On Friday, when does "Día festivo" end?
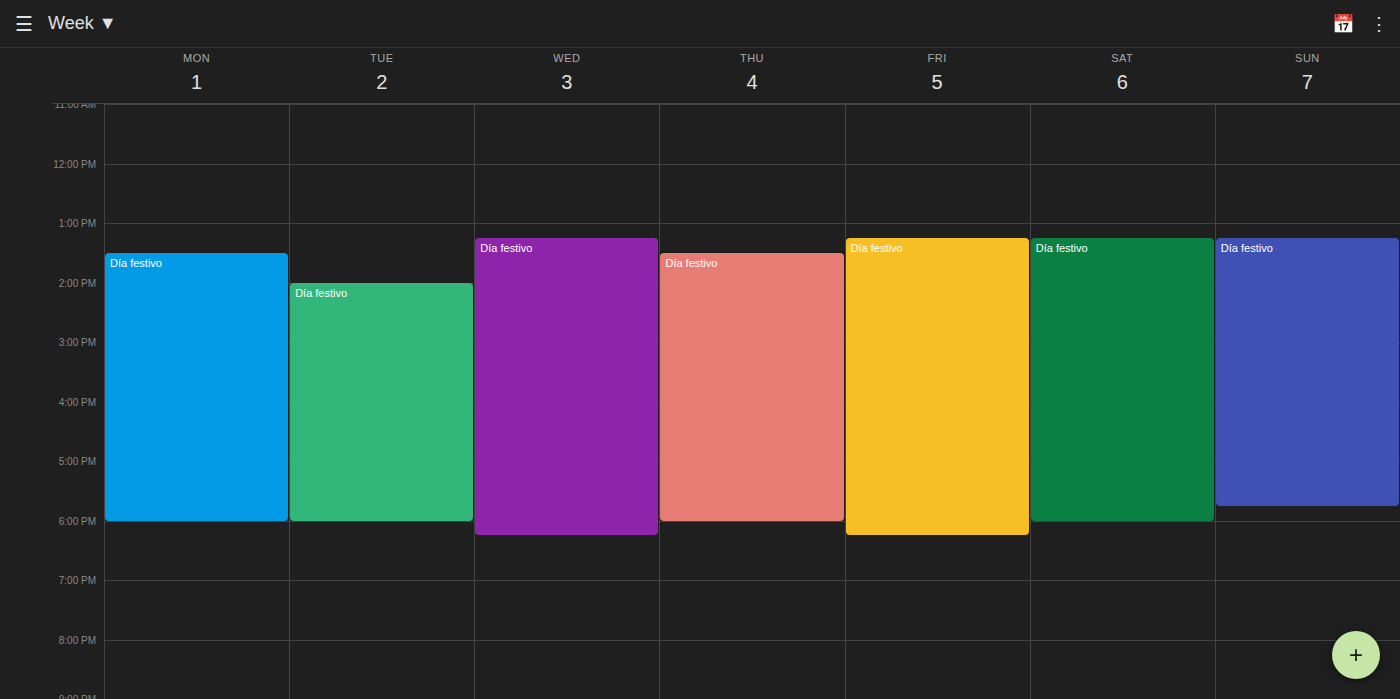
6:15 PM